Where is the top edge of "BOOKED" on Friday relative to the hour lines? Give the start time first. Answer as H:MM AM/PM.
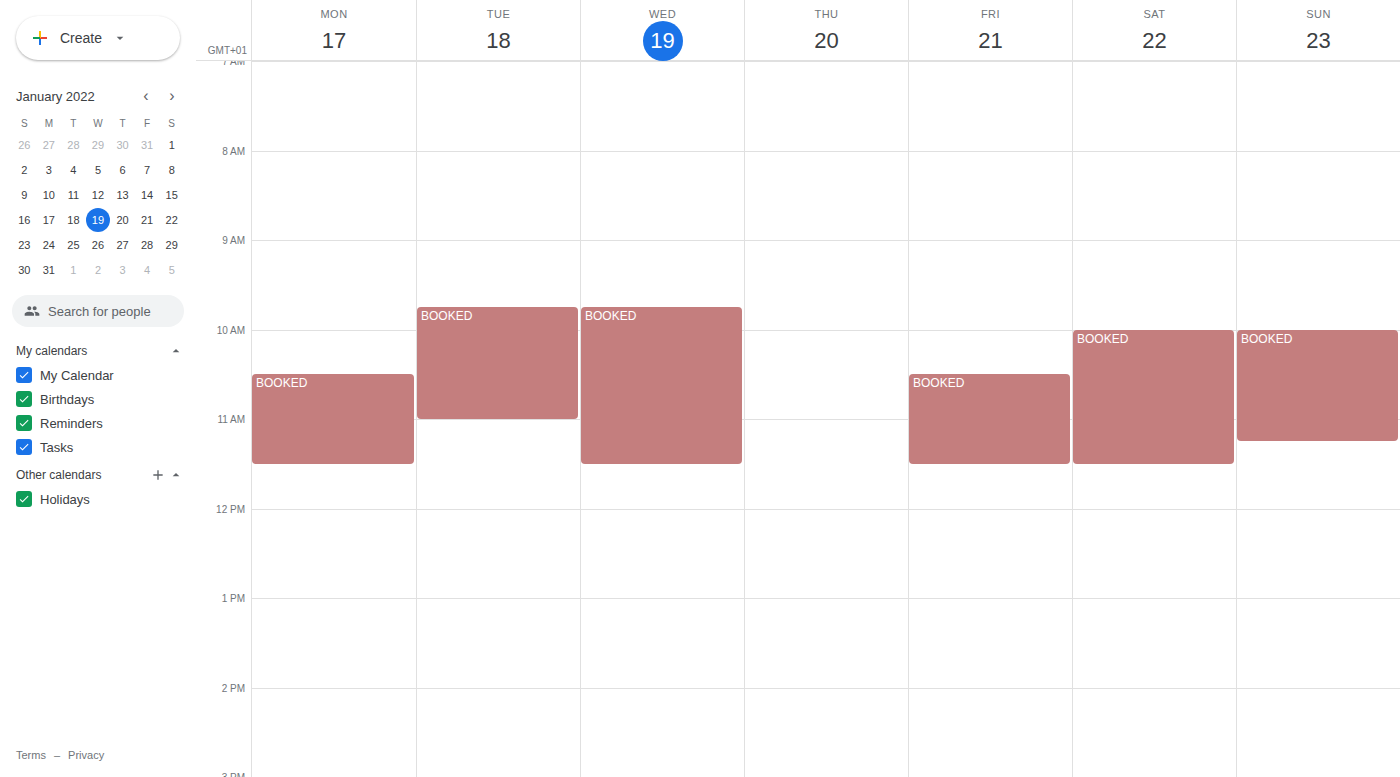
10:30 AM -- halfway between the 10 AM and 11 AM lines.